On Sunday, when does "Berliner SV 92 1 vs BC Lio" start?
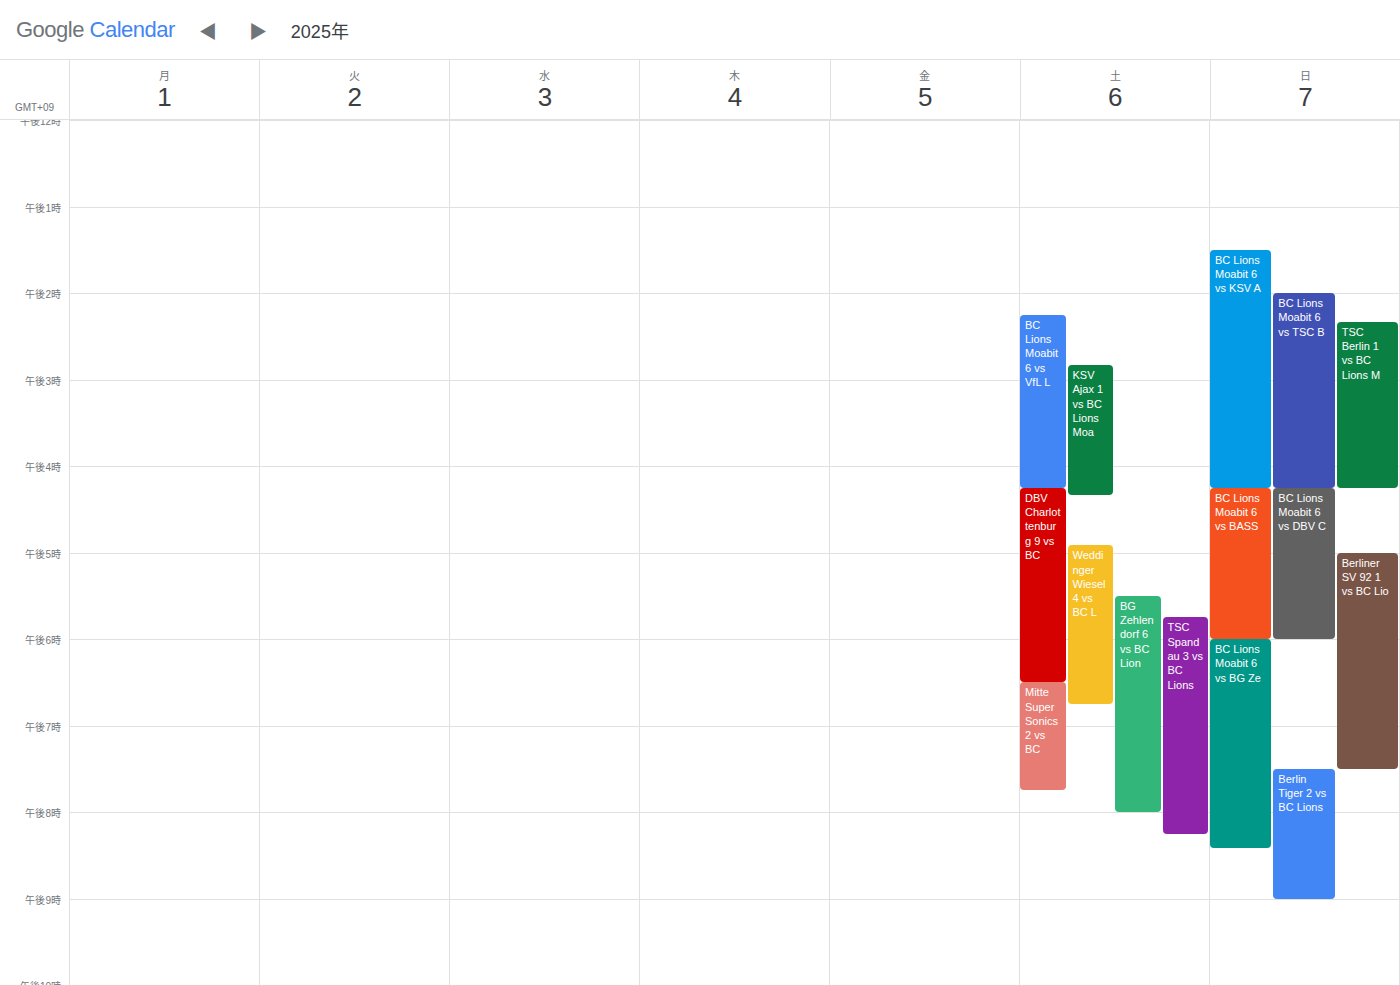
17:00